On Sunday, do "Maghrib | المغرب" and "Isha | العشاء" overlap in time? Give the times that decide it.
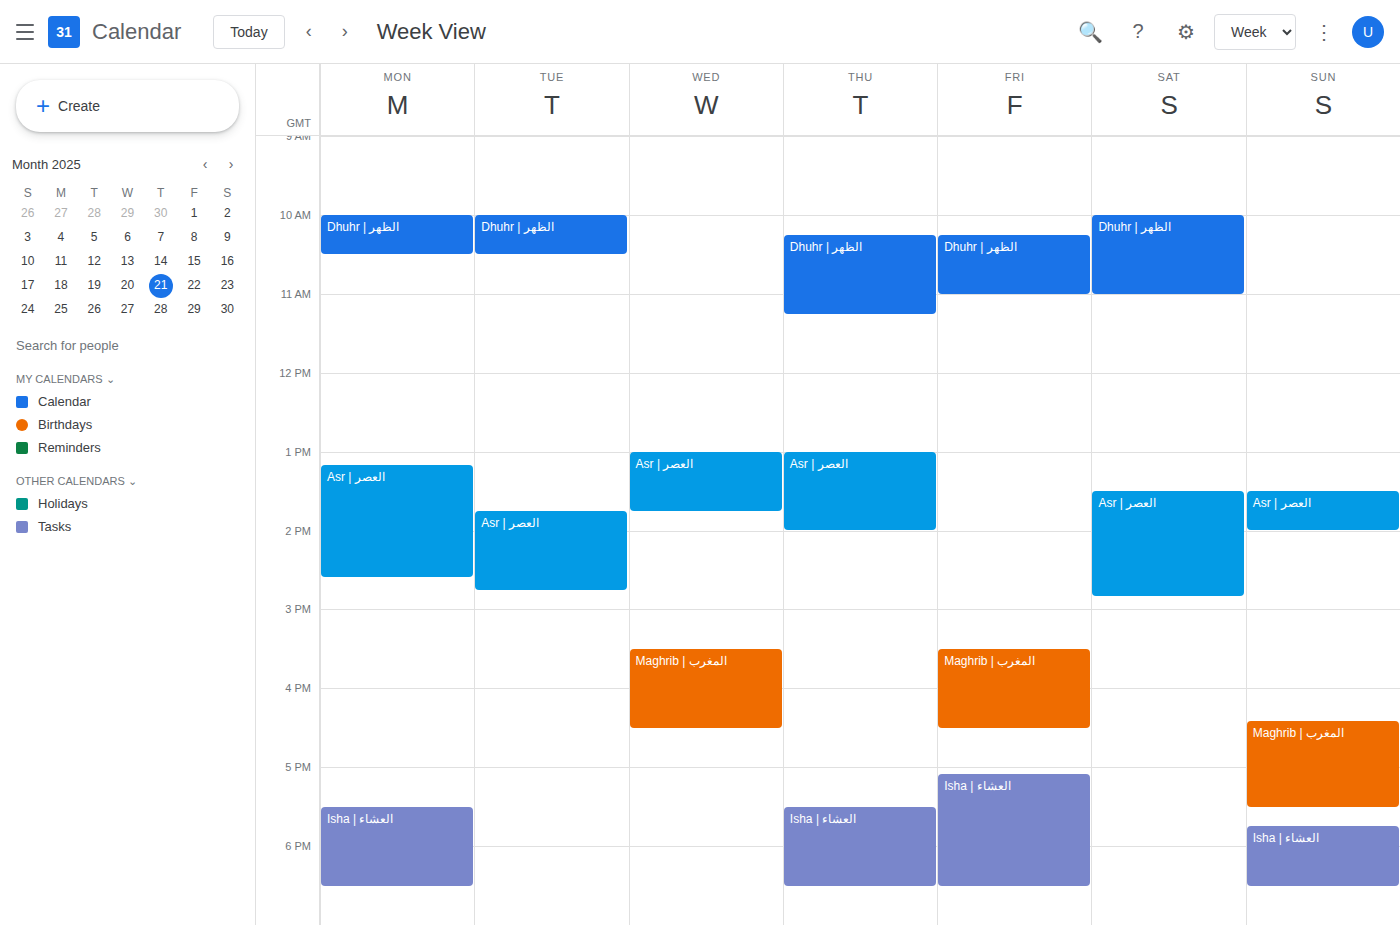
"Maghrib | المغرب" ends at 17:30 and "Isha | العشاء" starts at 17:45 -- no overlap.